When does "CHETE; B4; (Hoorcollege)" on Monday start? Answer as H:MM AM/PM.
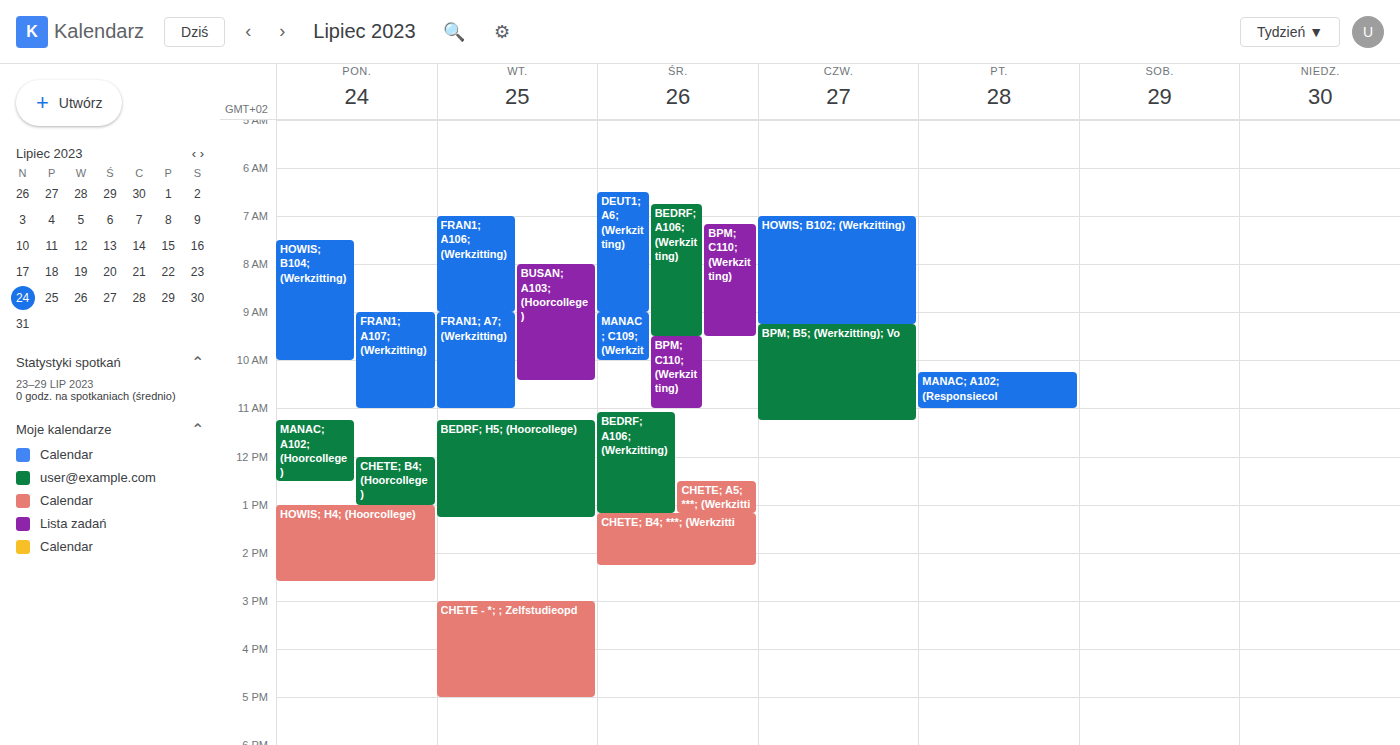
12:00 PM